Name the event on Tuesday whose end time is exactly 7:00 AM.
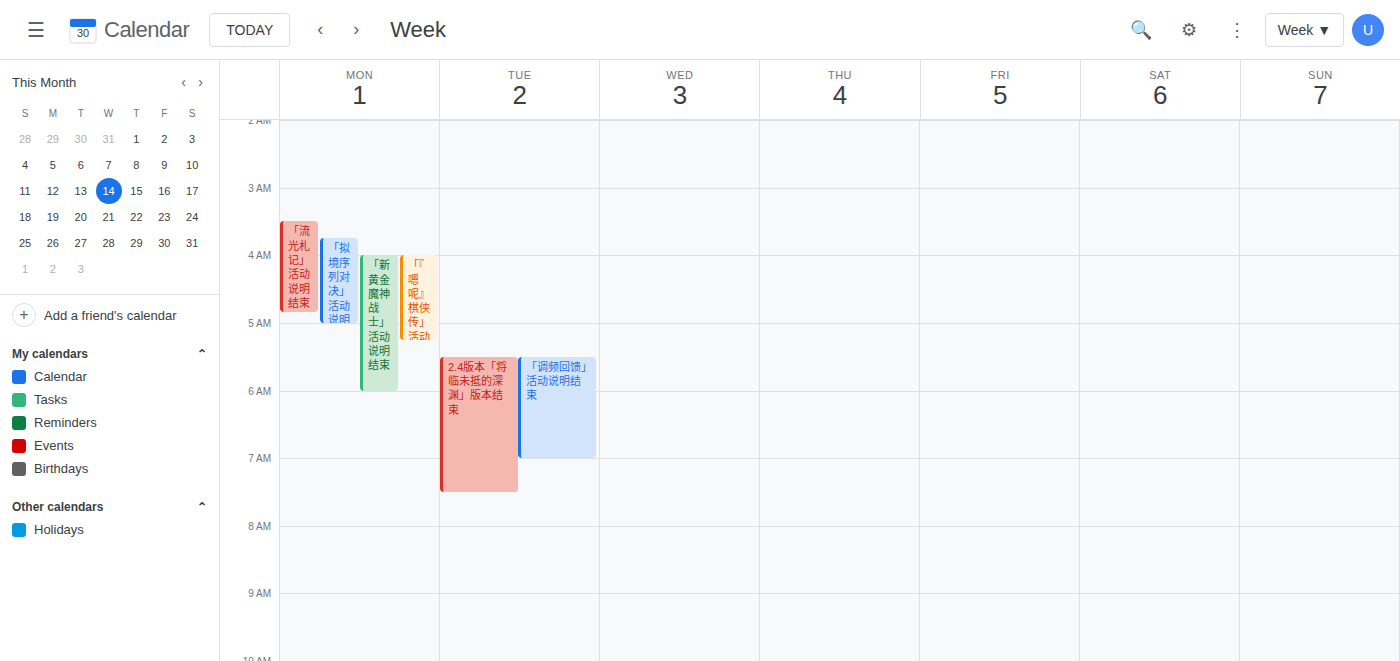
"「调频回馈」活动说明结束"